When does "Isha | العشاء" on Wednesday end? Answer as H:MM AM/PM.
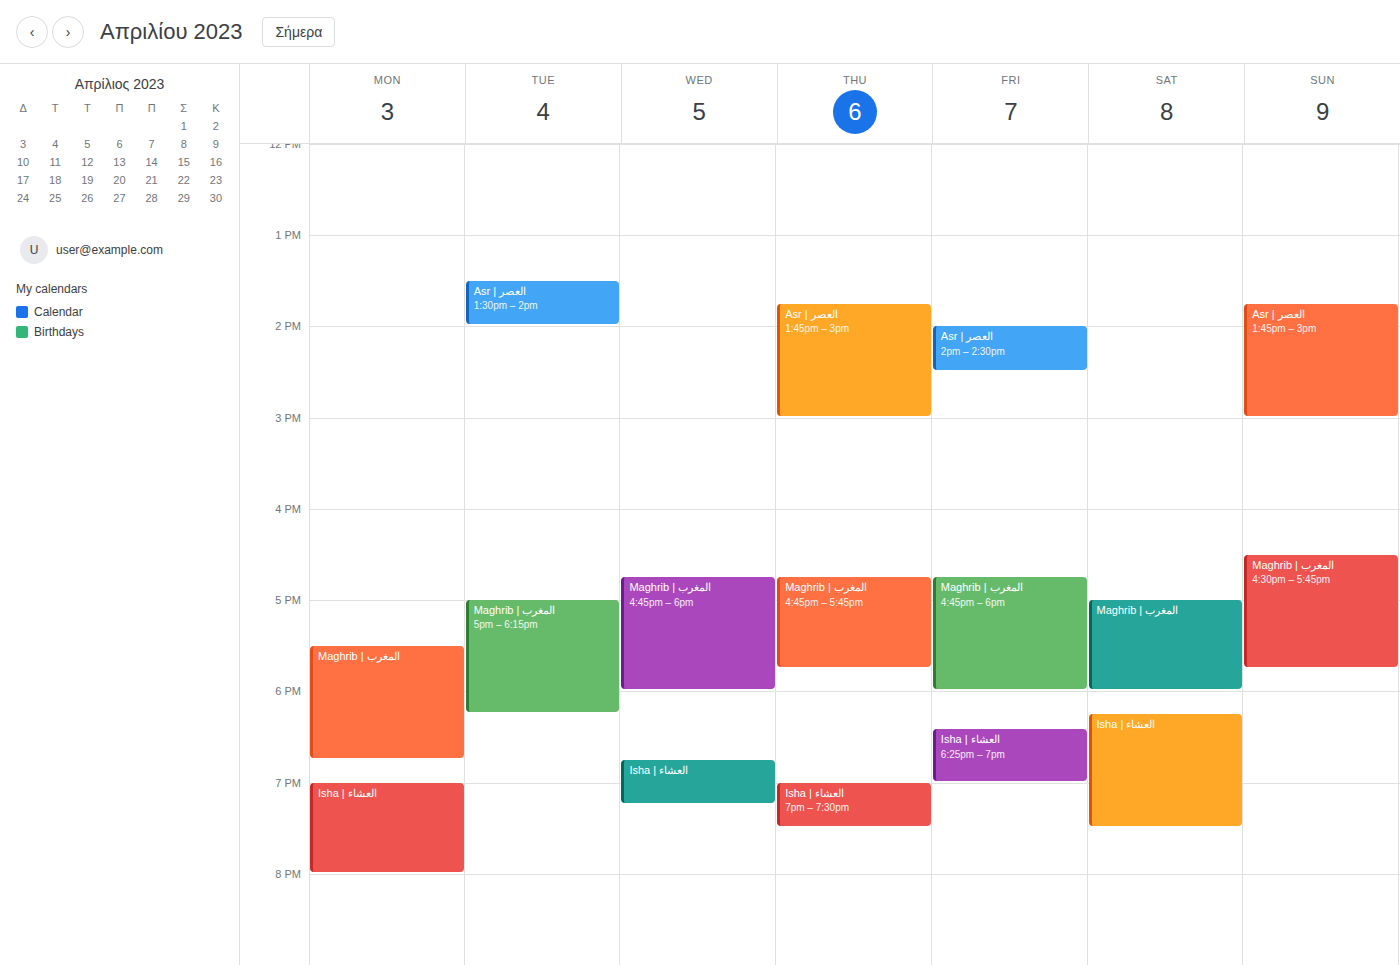
7:15 PM